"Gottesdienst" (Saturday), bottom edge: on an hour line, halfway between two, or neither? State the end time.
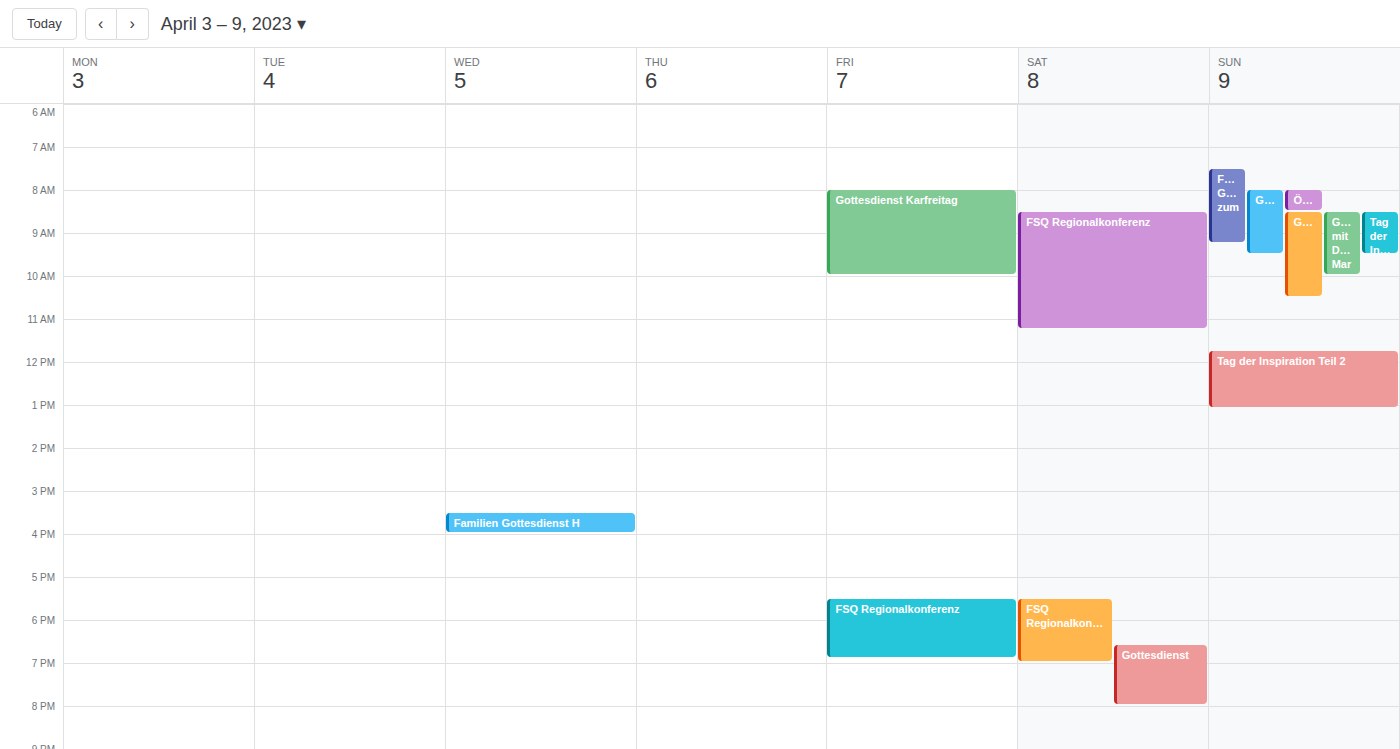
8:00 PM -- exactly on the 8 PM line.